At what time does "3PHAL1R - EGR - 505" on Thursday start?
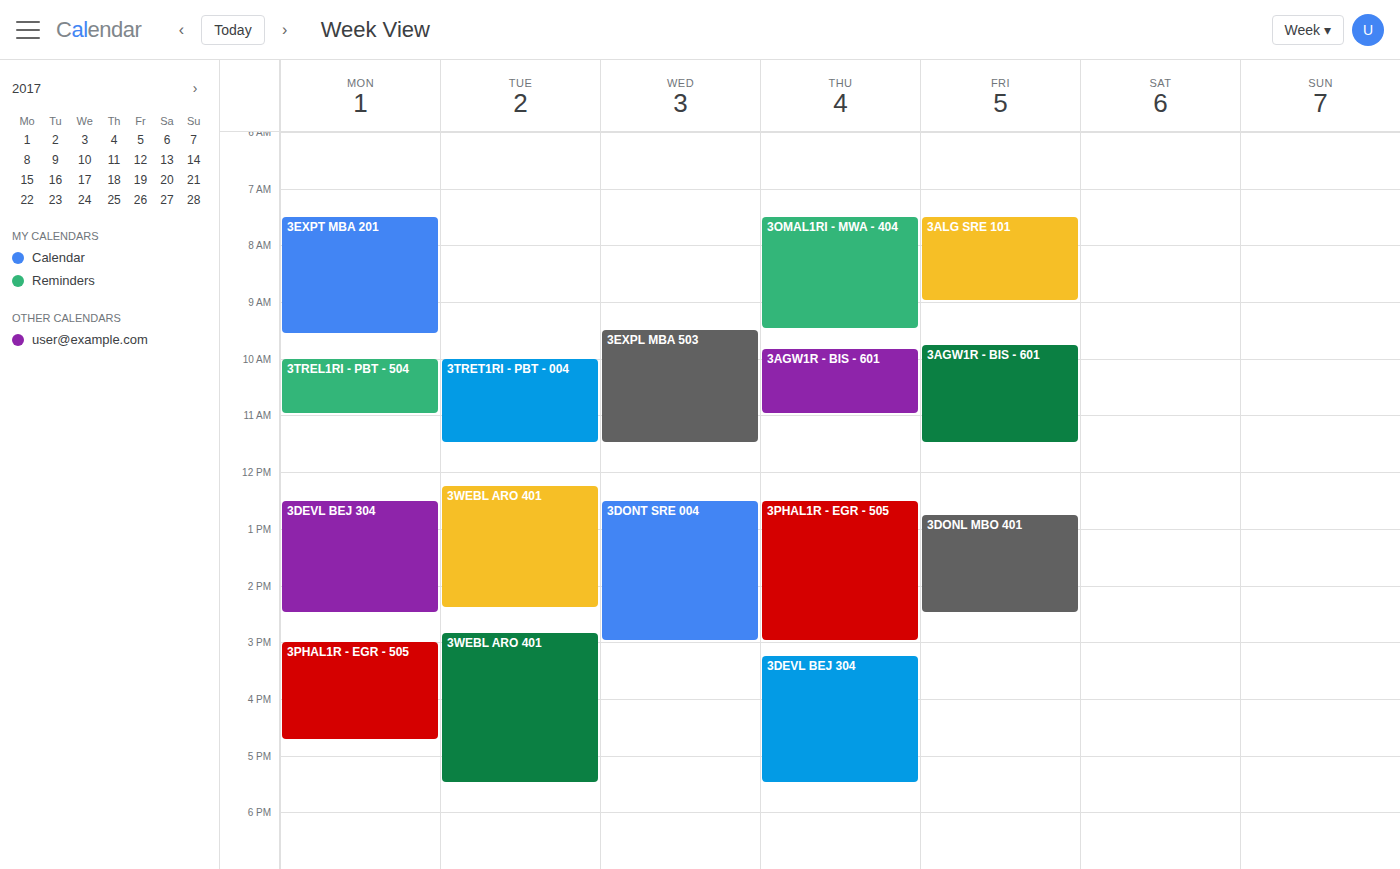
12:30 PM